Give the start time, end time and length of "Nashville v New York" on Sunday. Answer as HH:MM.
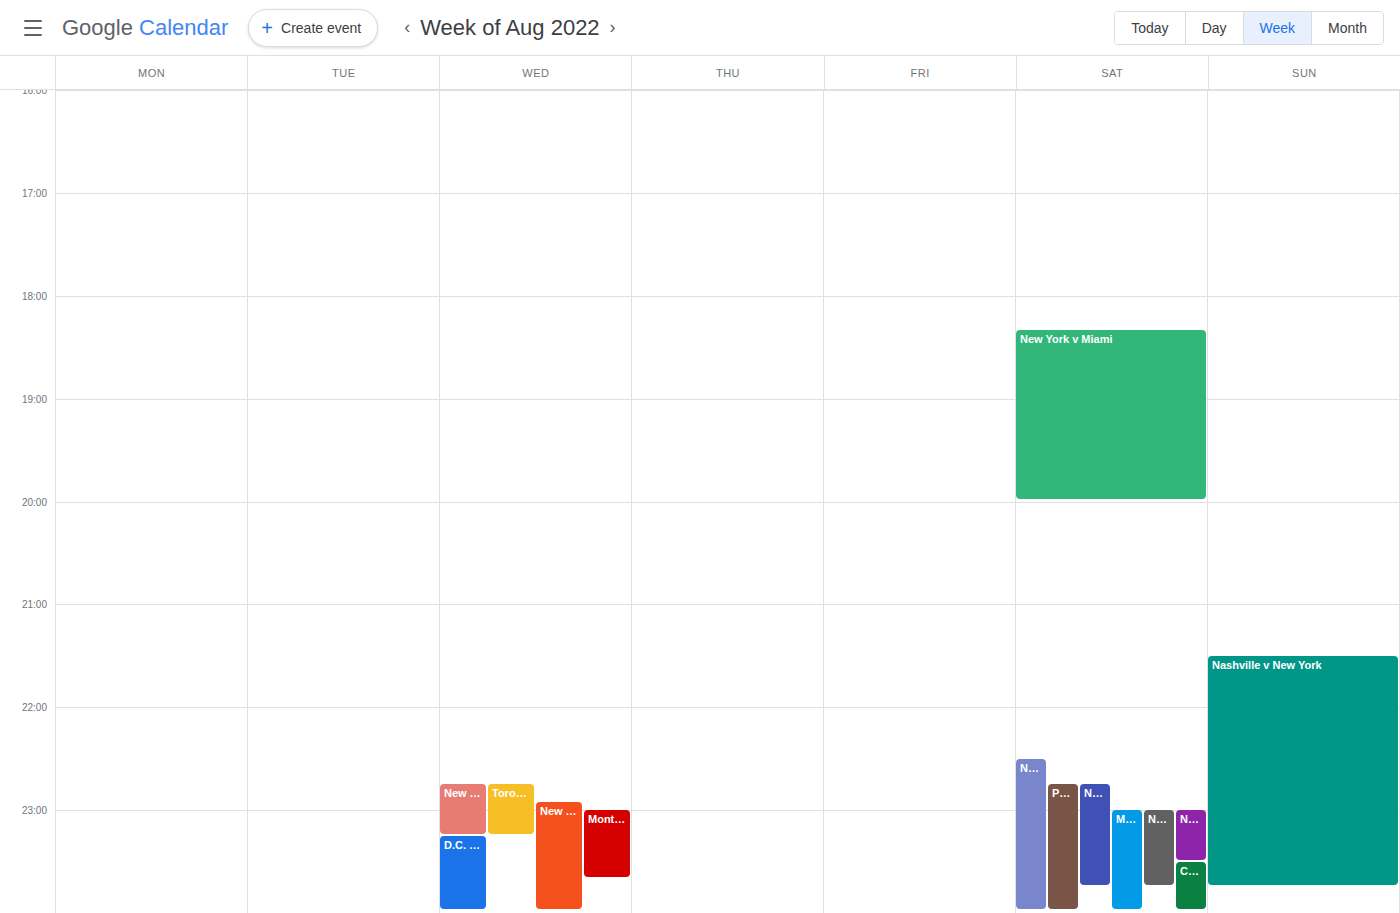
21:30 to 23:45, 2 hours 15 minutes